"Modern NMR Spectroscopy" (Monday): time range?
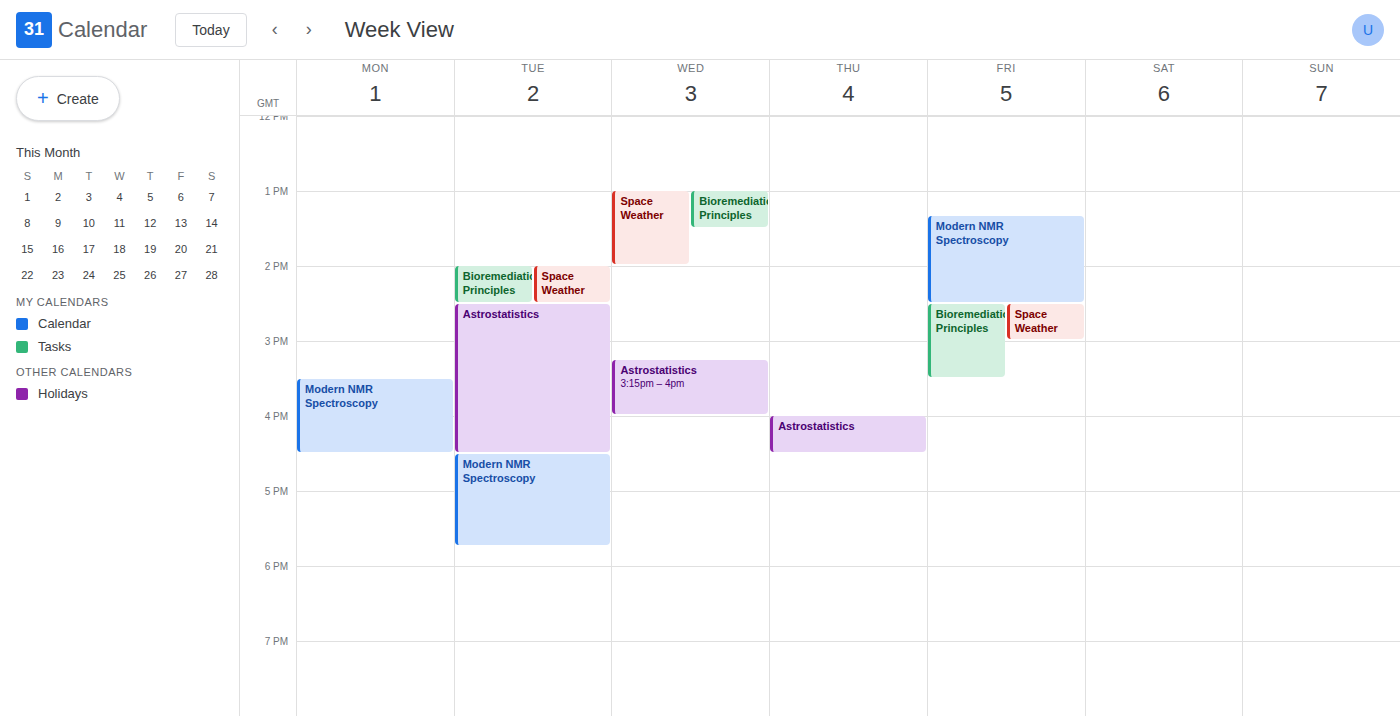
15:30 to 16:30